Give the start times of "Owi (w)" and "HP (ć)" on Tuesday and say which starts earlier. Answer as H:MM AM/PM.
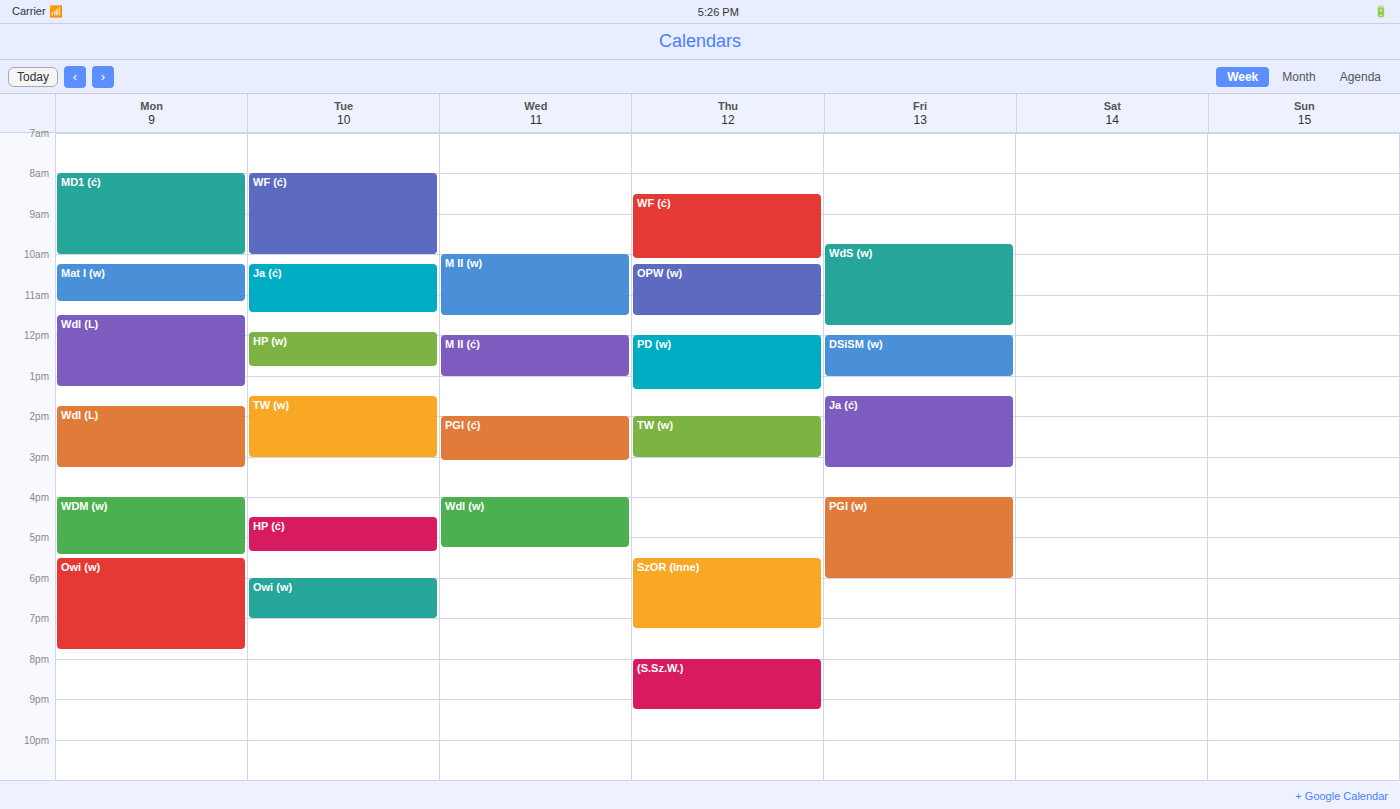
"HP (ć)" 4:30 PM; "Owi (w)" 6:00 PM.